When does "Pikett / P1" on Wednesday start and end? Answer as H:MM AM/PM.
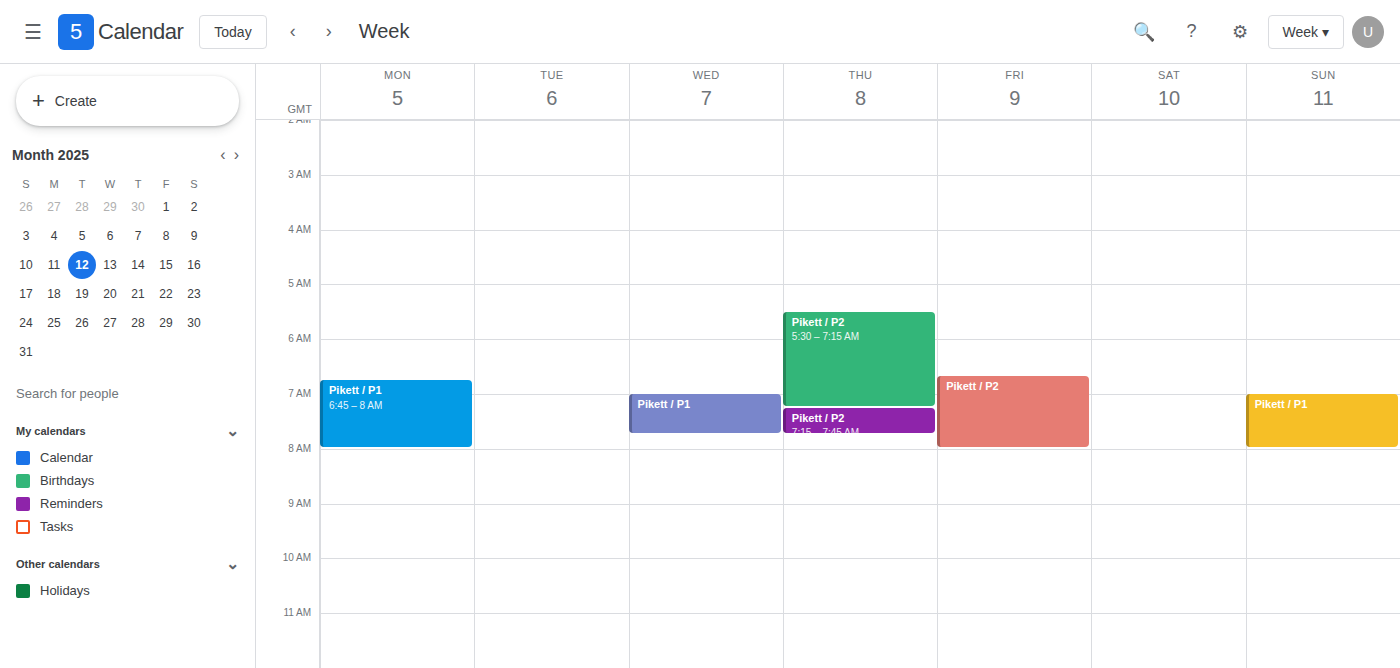
7:00 AM to 7:45 AM